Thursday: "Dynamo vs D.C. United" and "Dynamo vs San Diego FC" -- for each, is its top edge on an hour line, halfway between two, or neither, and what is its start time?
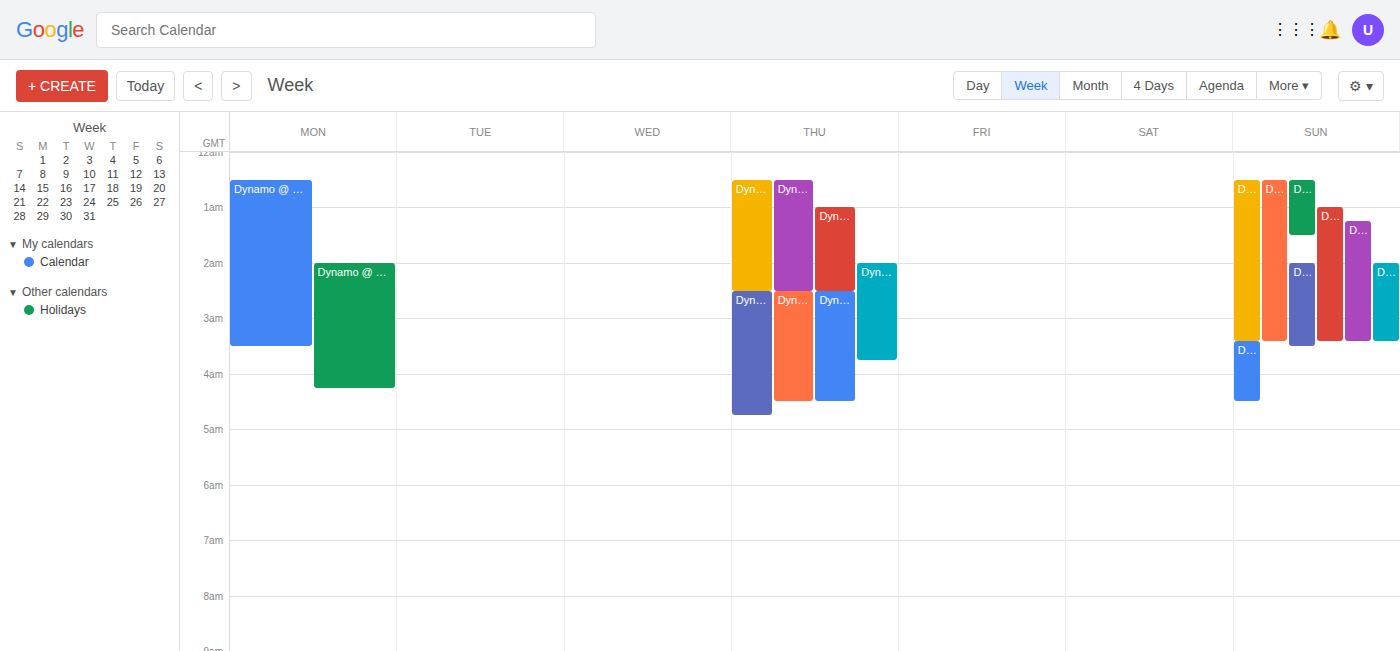
"Dynamo vs D.C. United": 01:00, exactly on the 01:00 line. "Dynamo vs San Diego FC": 00:30, halfway between the 00:00 and 01:00 lines.